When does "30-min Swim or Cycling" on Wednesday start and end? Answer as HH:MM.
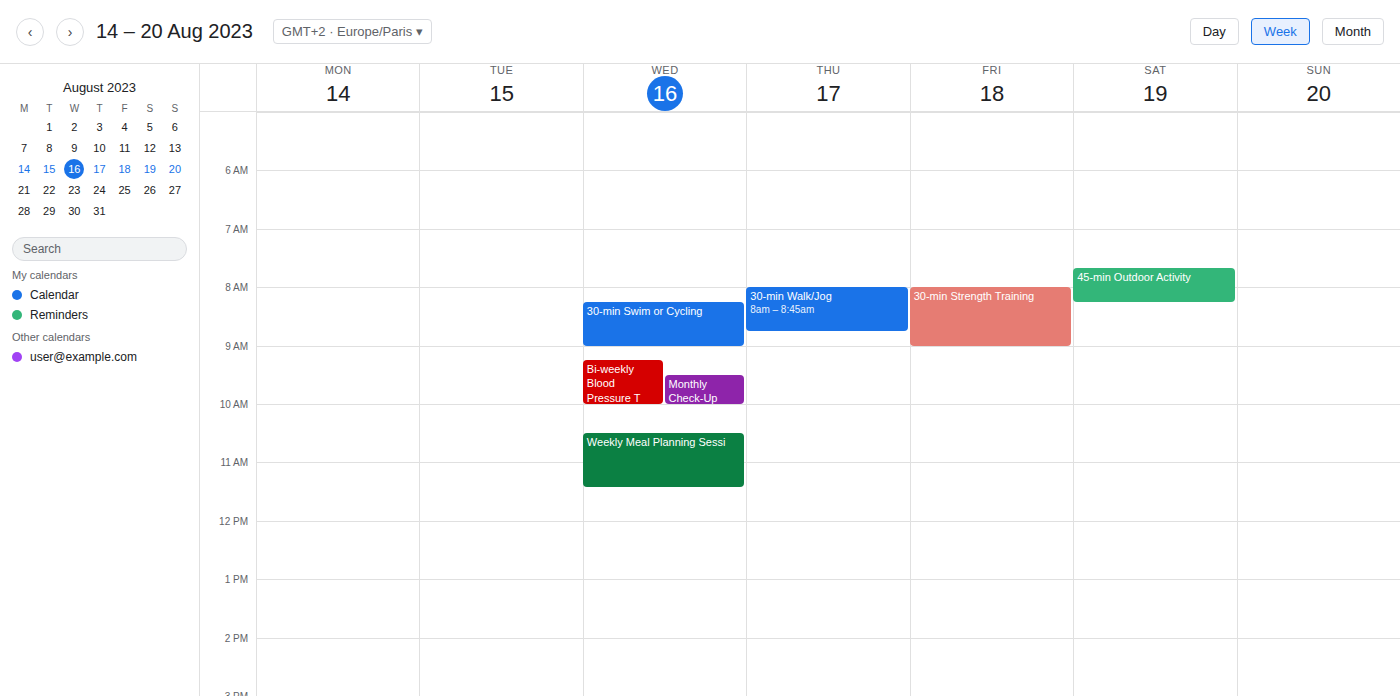
08:15 to 09:00